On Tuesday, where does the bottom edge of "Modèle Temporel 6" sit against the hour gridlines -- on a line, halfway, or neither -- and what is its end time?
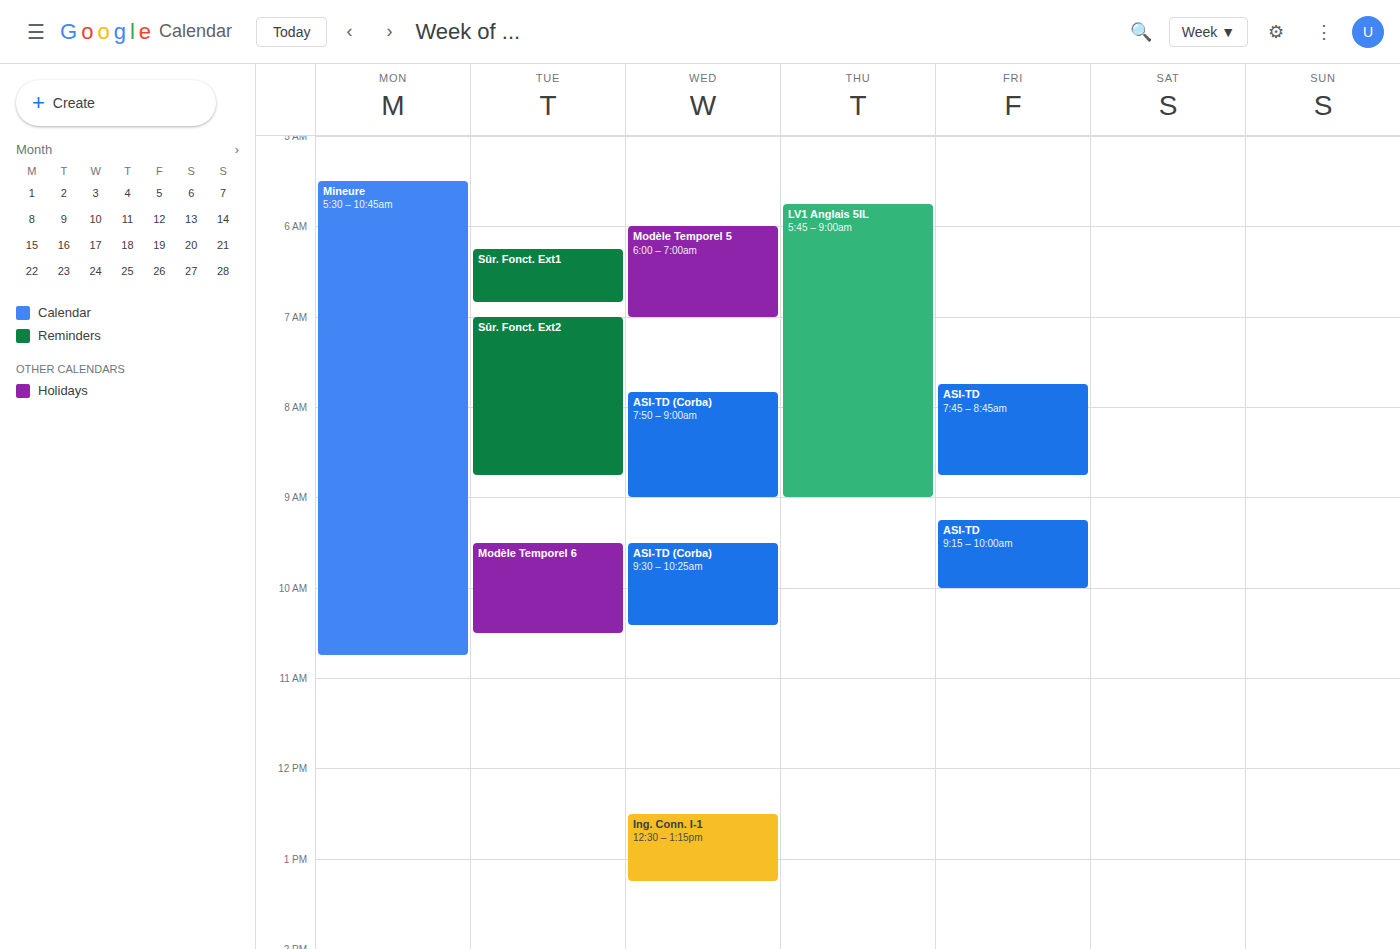
10:30 AM -- halfway between the 10 AM and 11 AM lines.